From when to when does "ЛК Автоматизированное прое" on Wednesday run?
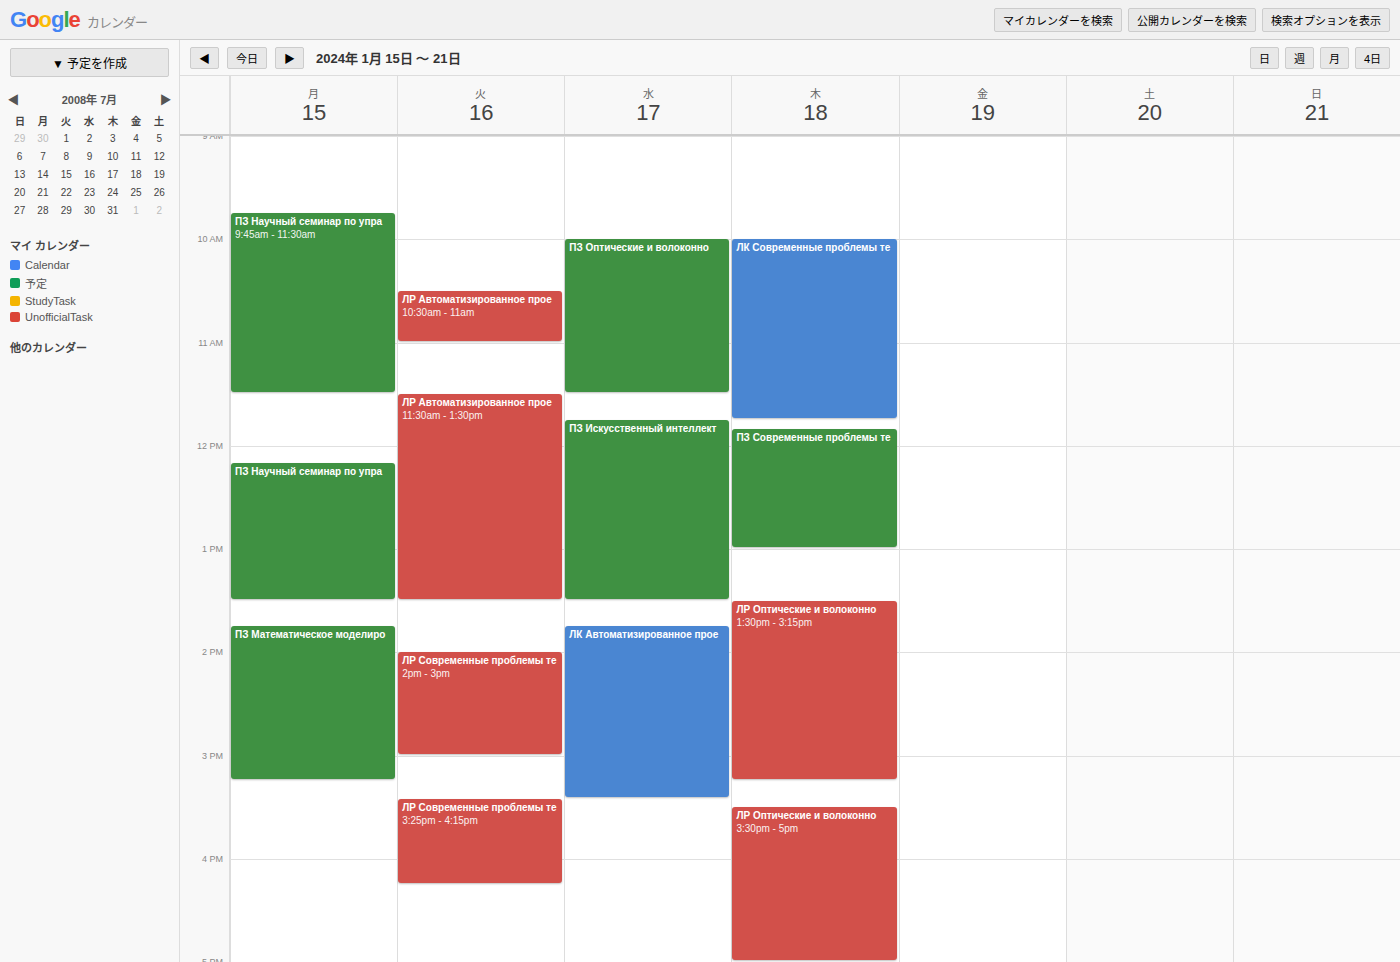
1:45 PM to 3:25 PM